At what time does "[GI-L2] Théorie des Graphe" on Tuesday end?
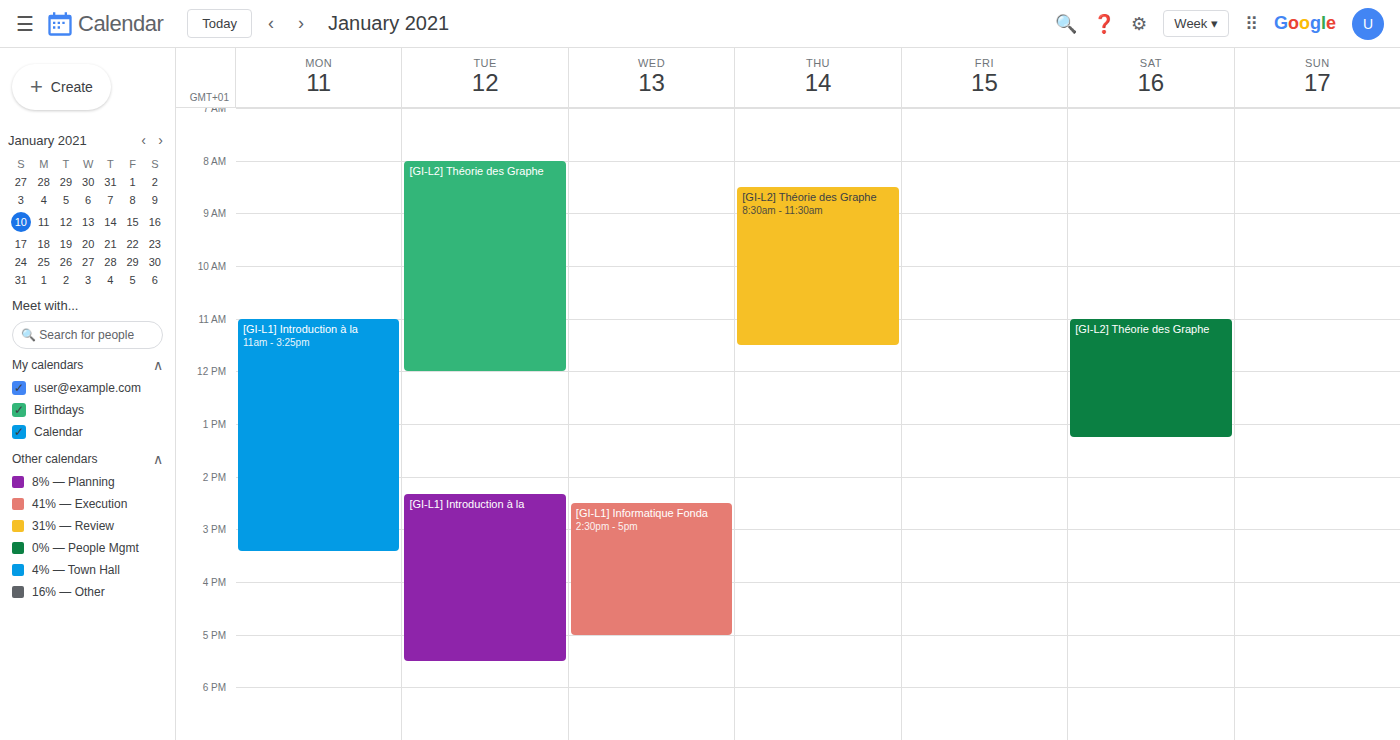
12:00 PM